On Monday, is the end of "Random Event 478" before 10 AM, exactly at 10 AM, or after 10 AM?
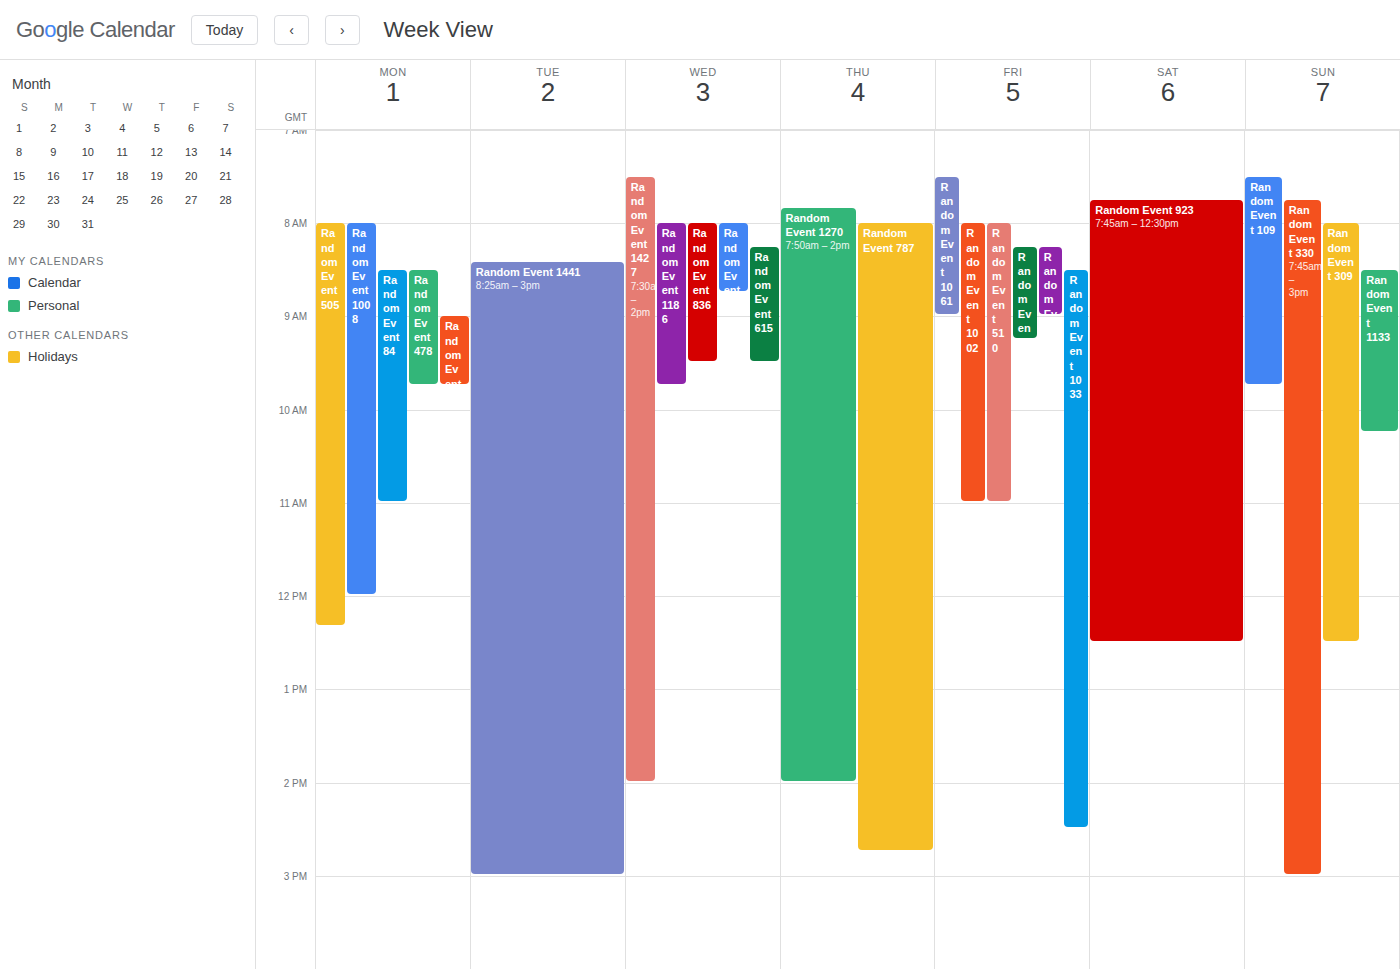
9:45 AM -- before 10 AM, 15 minutes above the 10 AM line.